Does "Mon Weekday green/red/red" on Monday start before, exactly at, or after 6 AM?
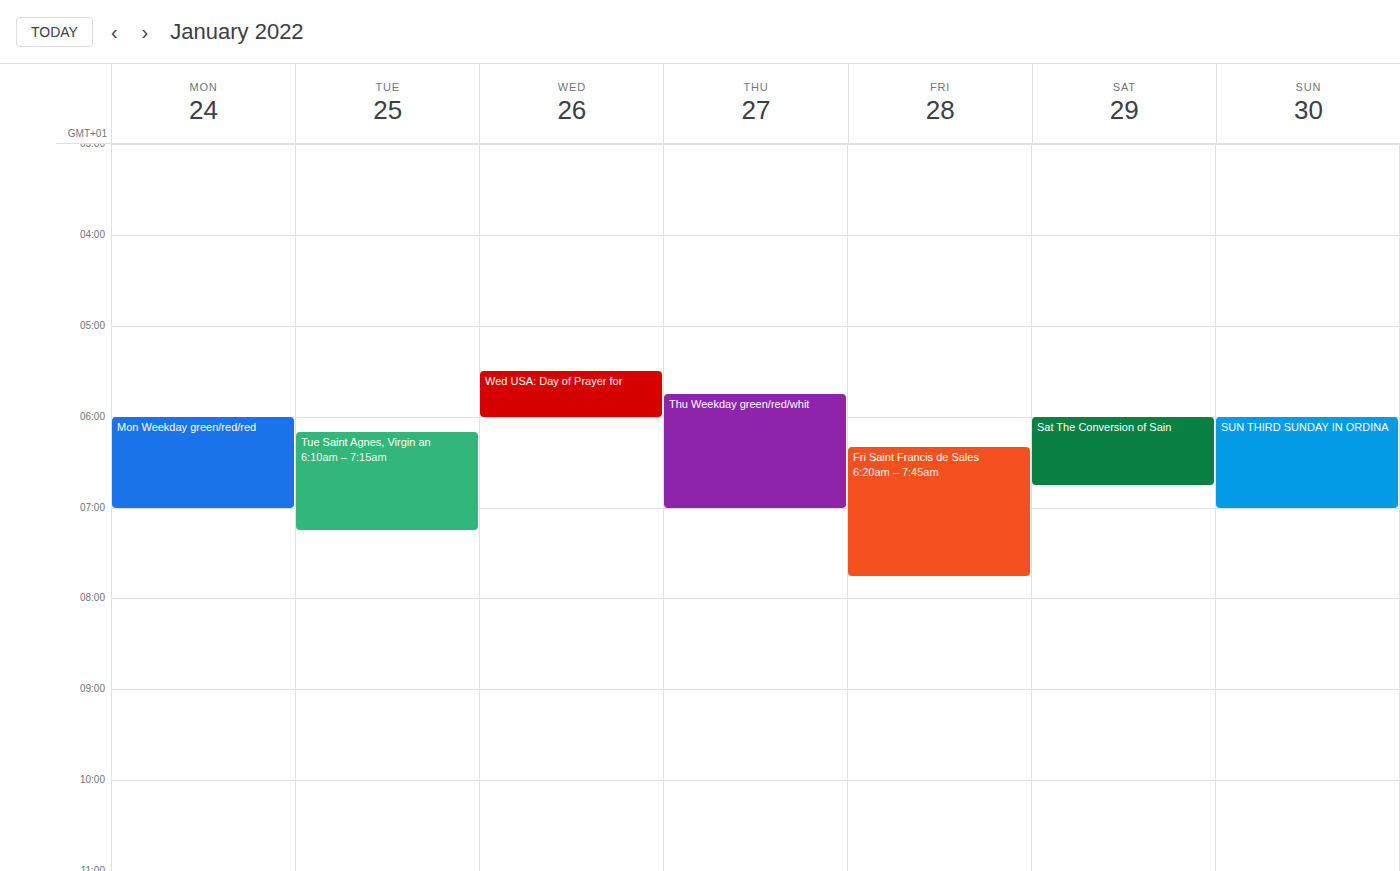
6:00 AM -- exactly at 6 AM, on the 6 AM line.